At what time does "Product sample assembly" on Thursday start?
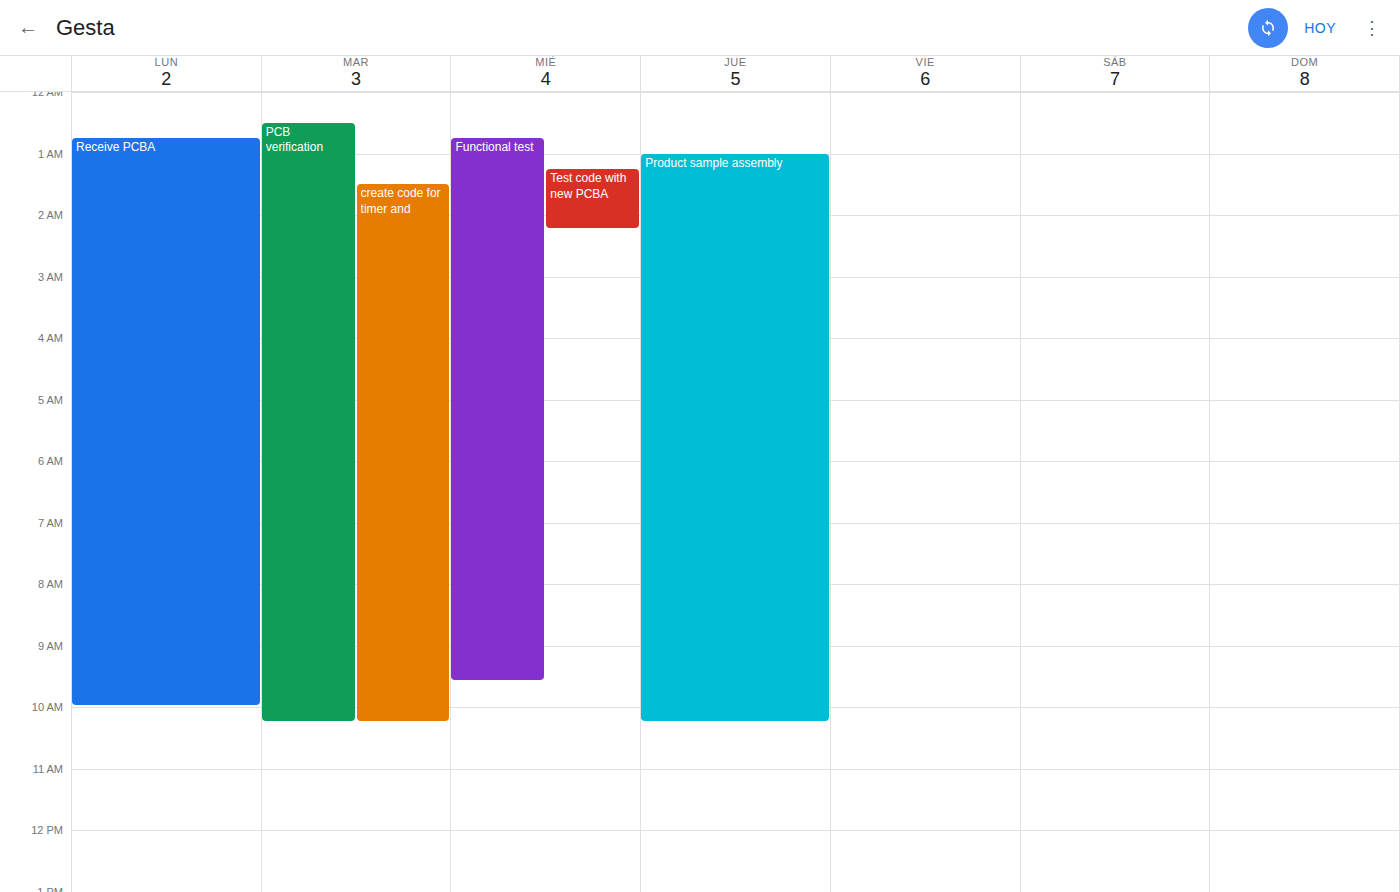
01:00